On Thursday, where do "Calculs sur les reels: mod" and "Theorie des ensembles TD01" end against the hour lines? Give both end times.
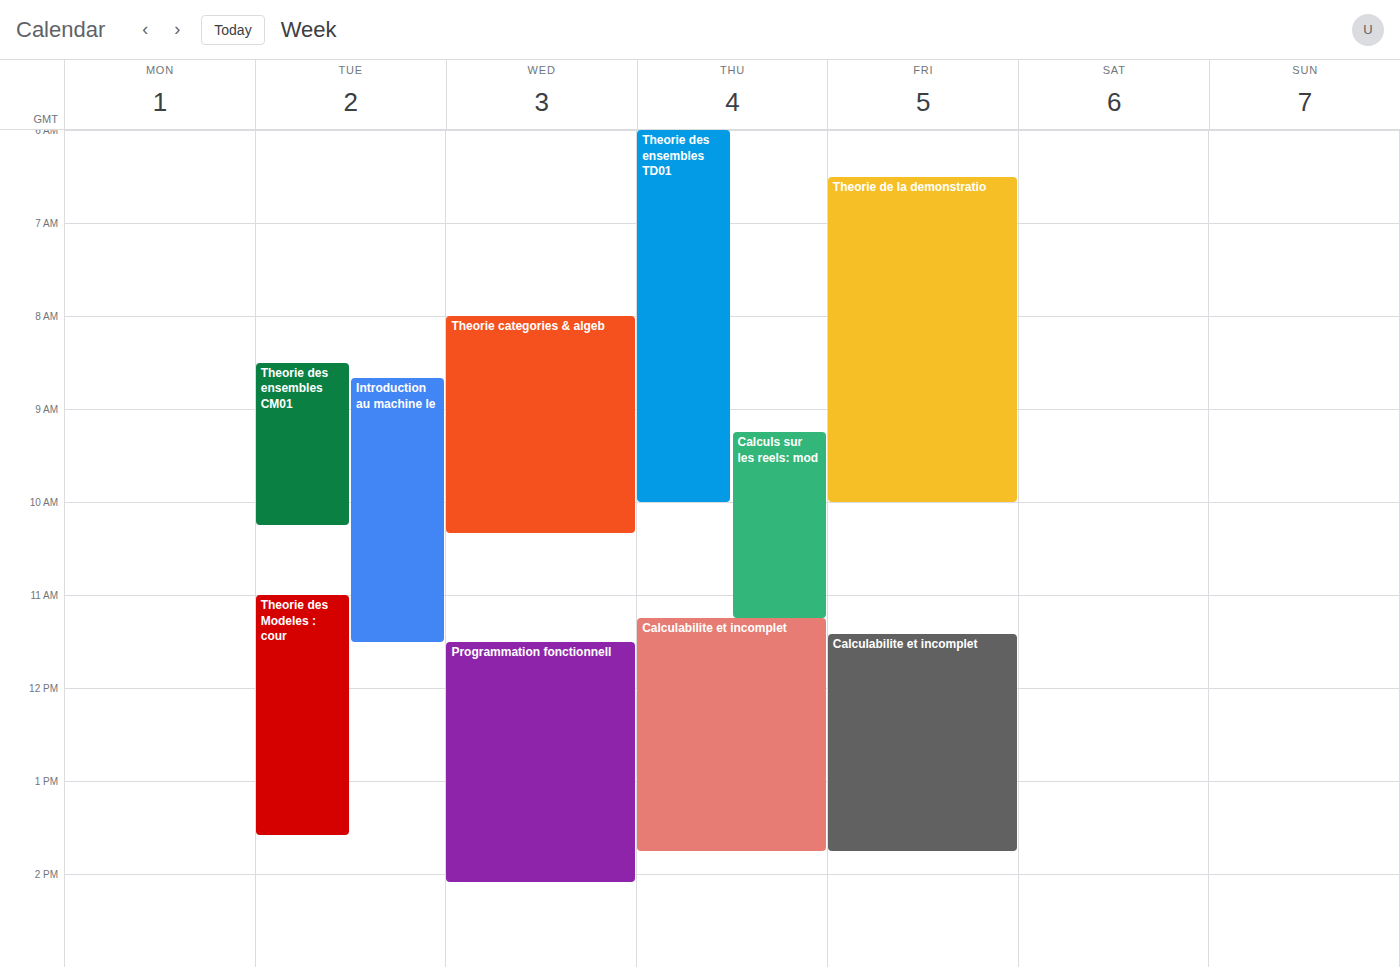
"Calculs sur les reels: mod": 11:15 AM, neither: a quarter of the way from the 11 AM line to the 12 PM line. "Theorie des ensembles TD01": 10:00 AM, exactly on the 10 AM line.